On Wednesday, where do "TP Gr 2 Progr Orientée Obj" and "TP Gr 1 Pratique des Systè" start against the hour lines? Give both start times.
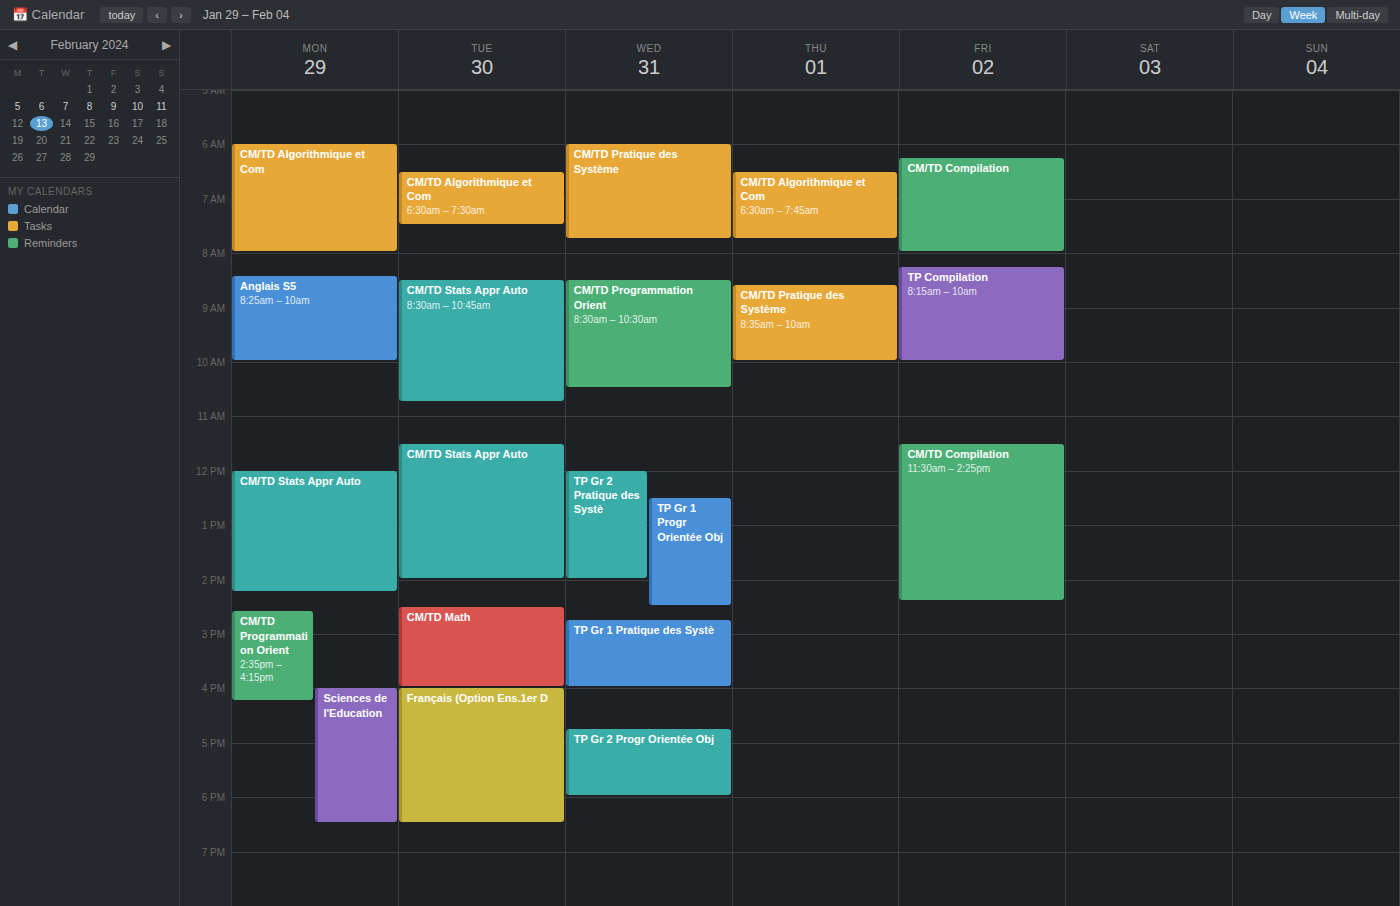
"TP Gr 2 Progr Orientée Obj": 4:45 PM, neither: three quarters of the way from the 4 PM line to the 5 PM line. "TP Gr 1 Pratique des Systè": 2:45 PM, neither: three quarters of the way from the 2 PM line to the 3 PM line.